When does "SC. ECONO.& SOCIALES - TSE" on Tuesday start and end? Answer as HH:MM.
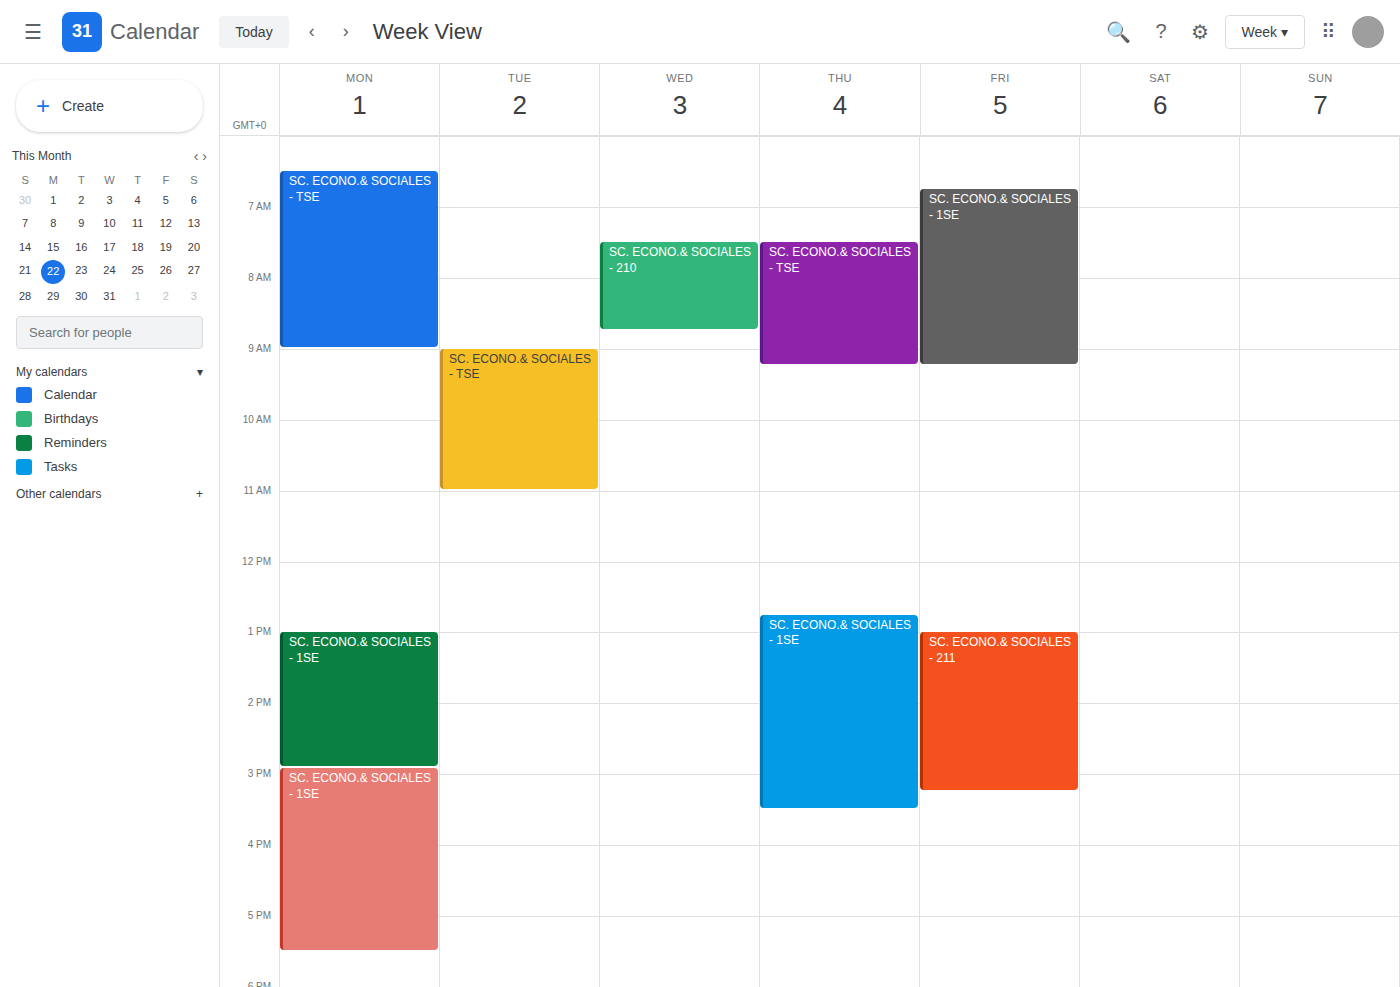
09:00 to 11:00